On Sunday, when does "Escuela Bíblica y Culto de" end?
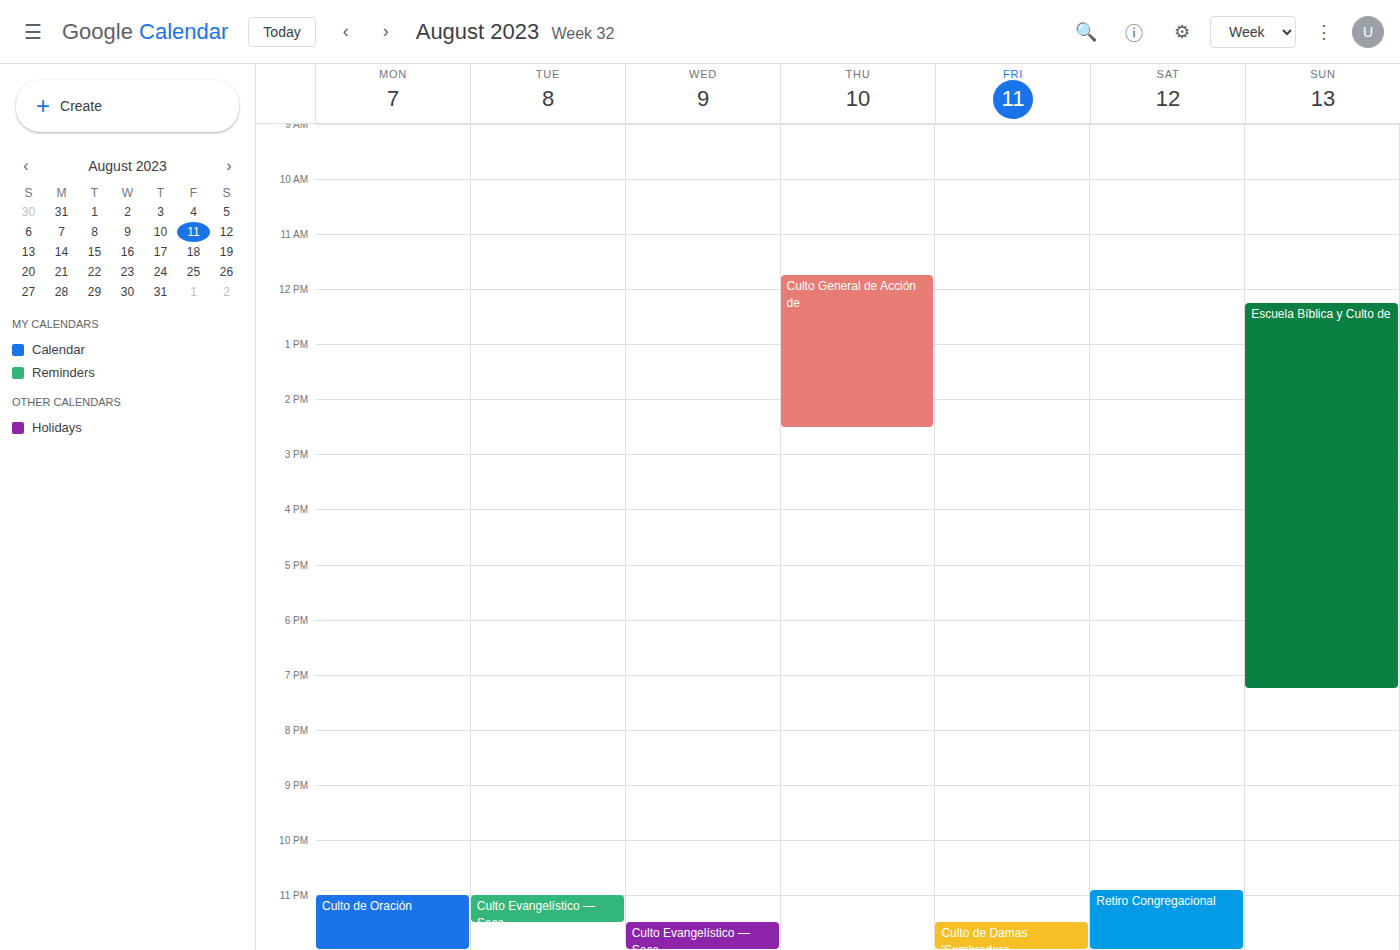
19:15